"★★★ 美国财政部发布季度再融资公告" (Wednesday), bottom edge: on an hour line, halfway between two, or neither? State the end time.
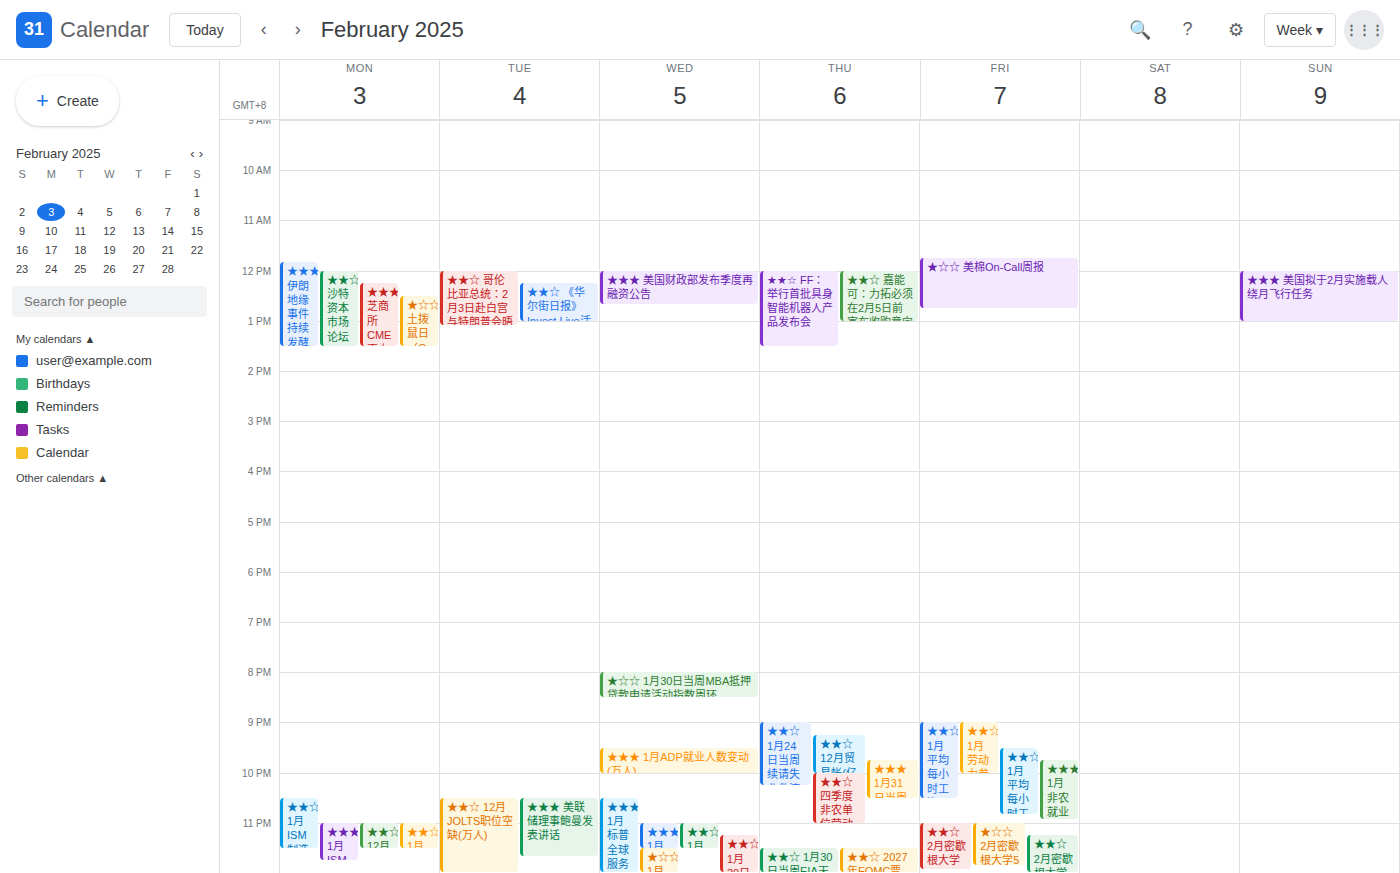
12:40 PM -- neither: 40 minutes below the 12 PM line and 20 minutes above the 1 PM line.